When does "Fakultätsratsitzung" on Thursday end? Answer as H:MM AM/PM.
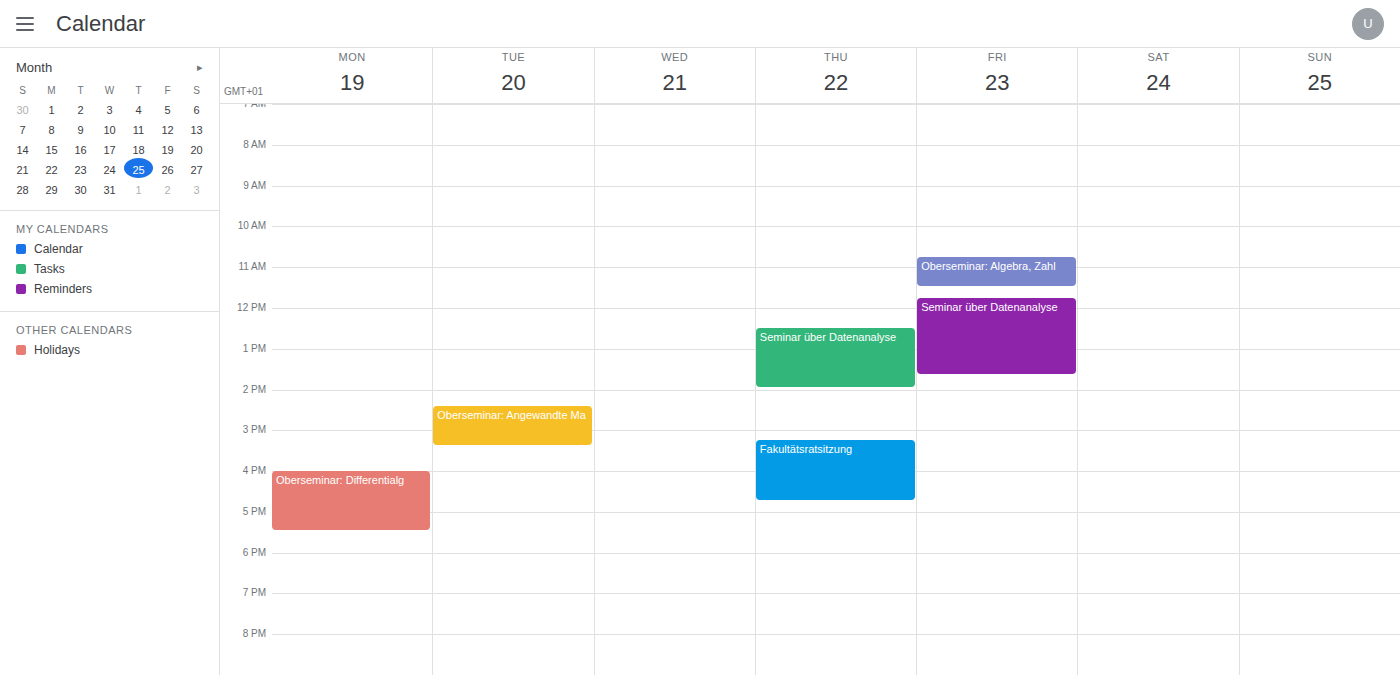
4:45 PM